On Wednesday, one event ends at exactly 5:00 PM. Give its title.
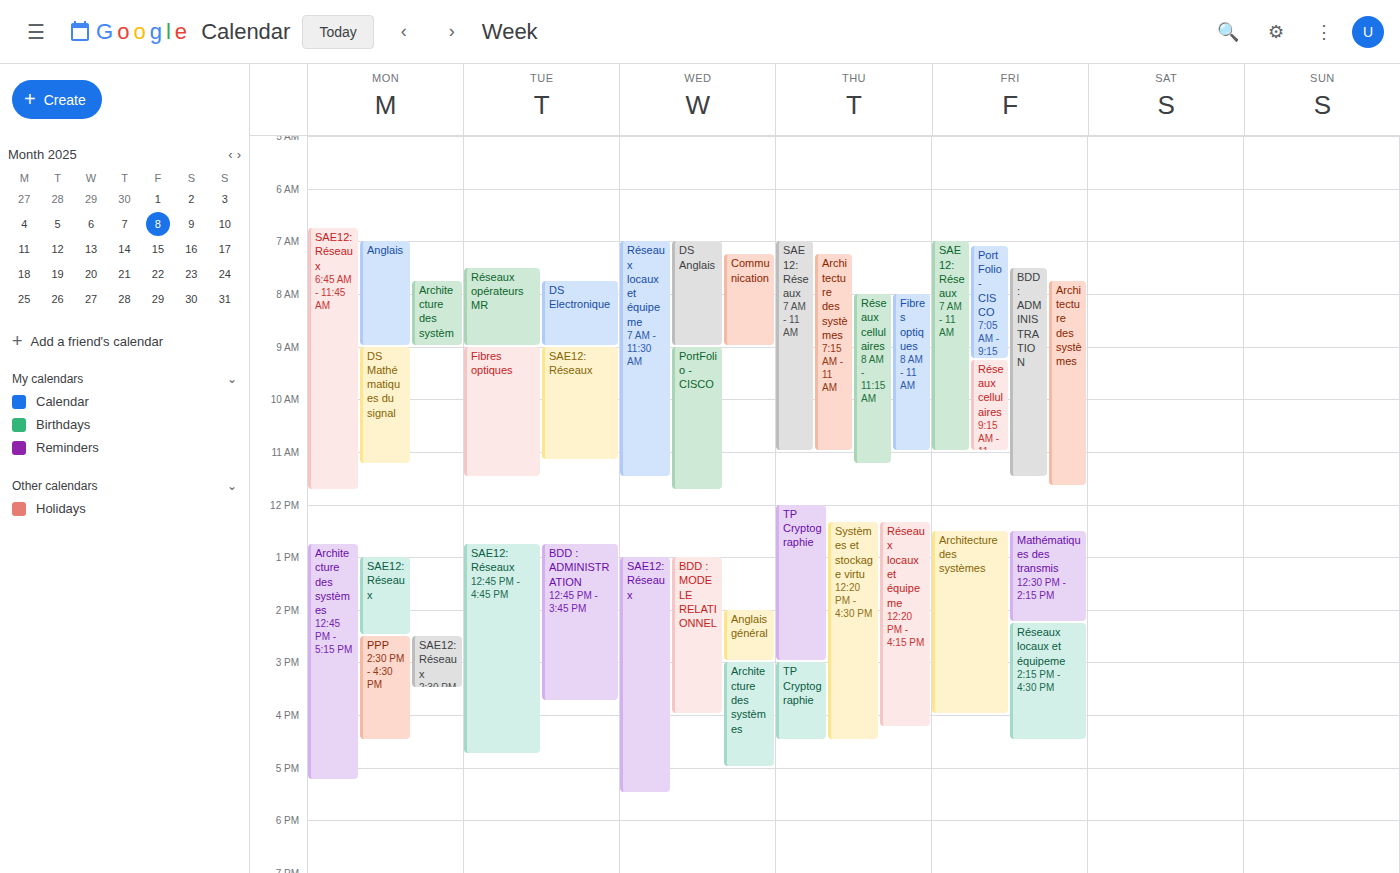
"Architecture des systèmes"